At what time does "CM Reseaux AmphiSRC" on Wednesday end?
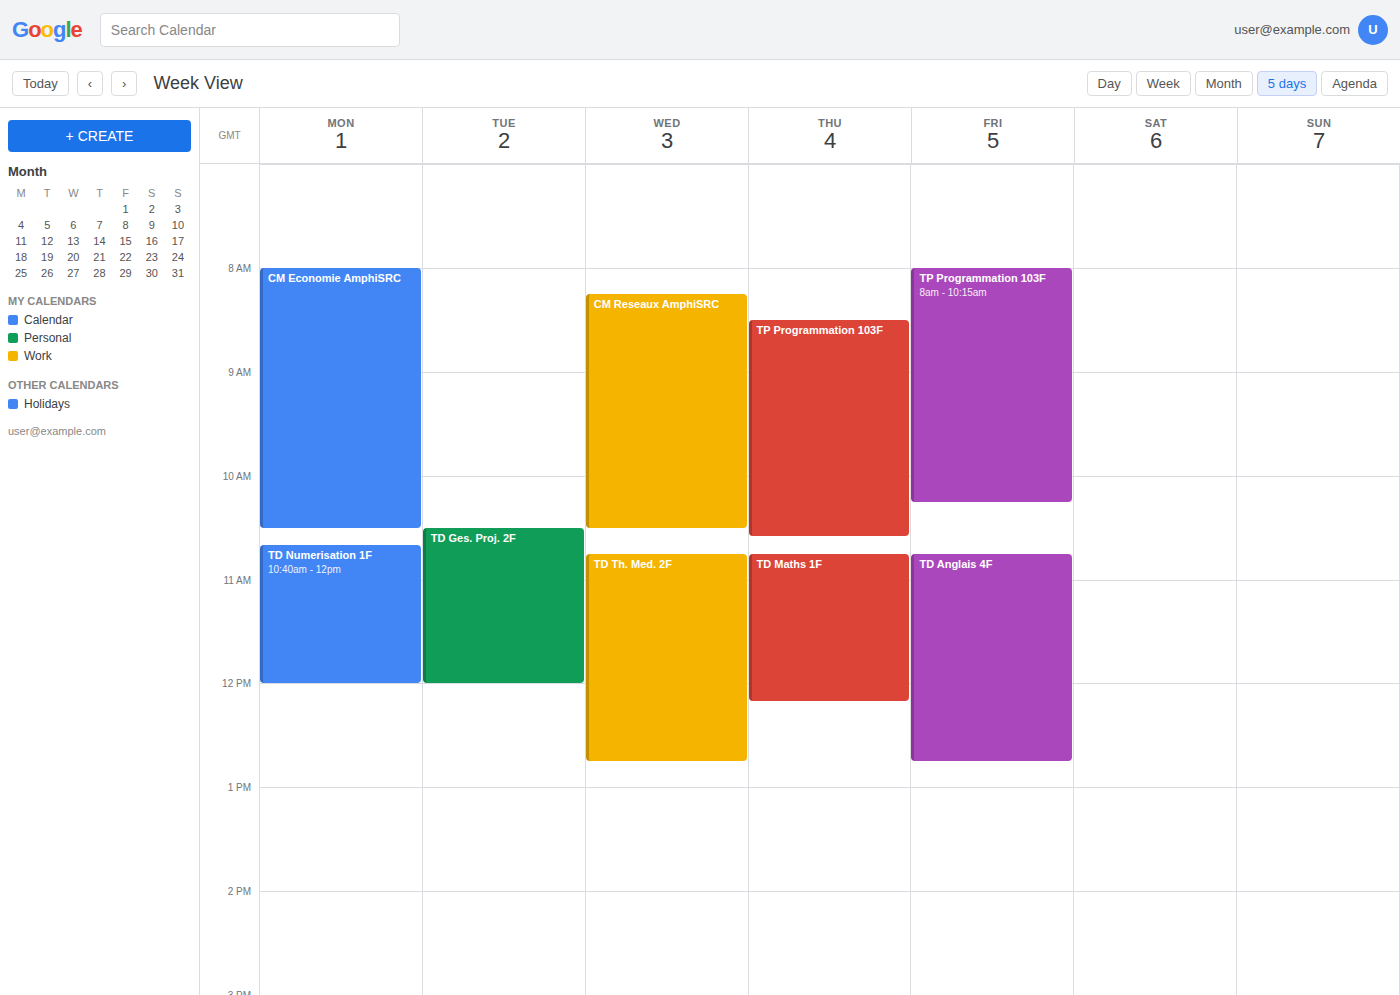
10:30